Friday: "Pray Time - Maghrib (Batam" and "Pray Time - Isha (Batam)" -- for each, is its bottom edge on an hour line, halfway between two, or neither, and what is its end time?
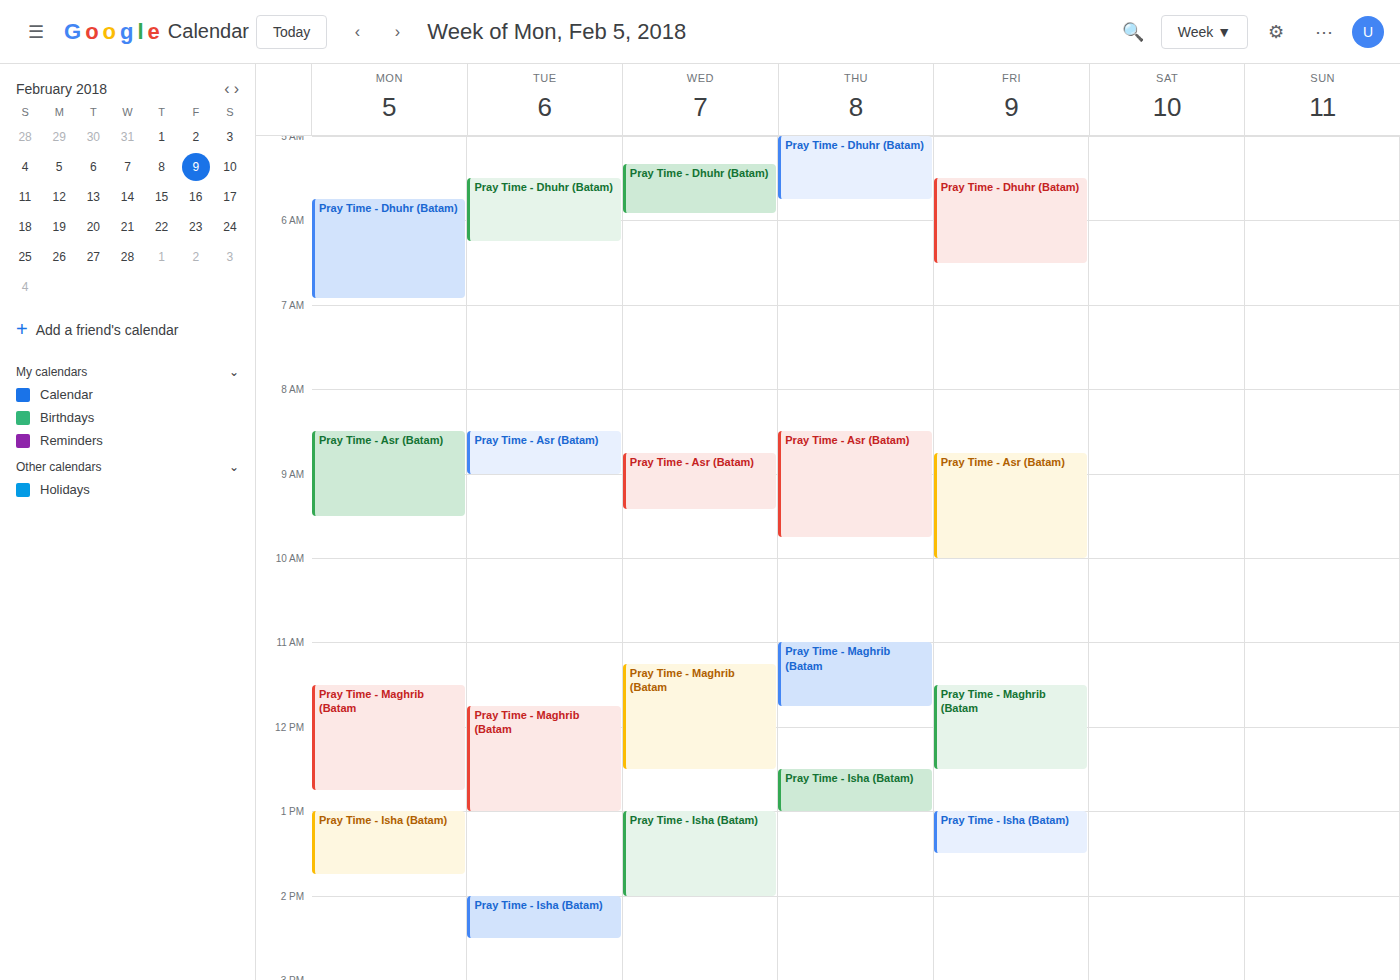
"Pray Time - Maghrib (Batam": 12:30 PM, halfway between the 12 PM and 1 PM lines. "Pray Time - Isha (Batam)": 1:30 PM, halfway between the 1 PM and 2 PM lines.